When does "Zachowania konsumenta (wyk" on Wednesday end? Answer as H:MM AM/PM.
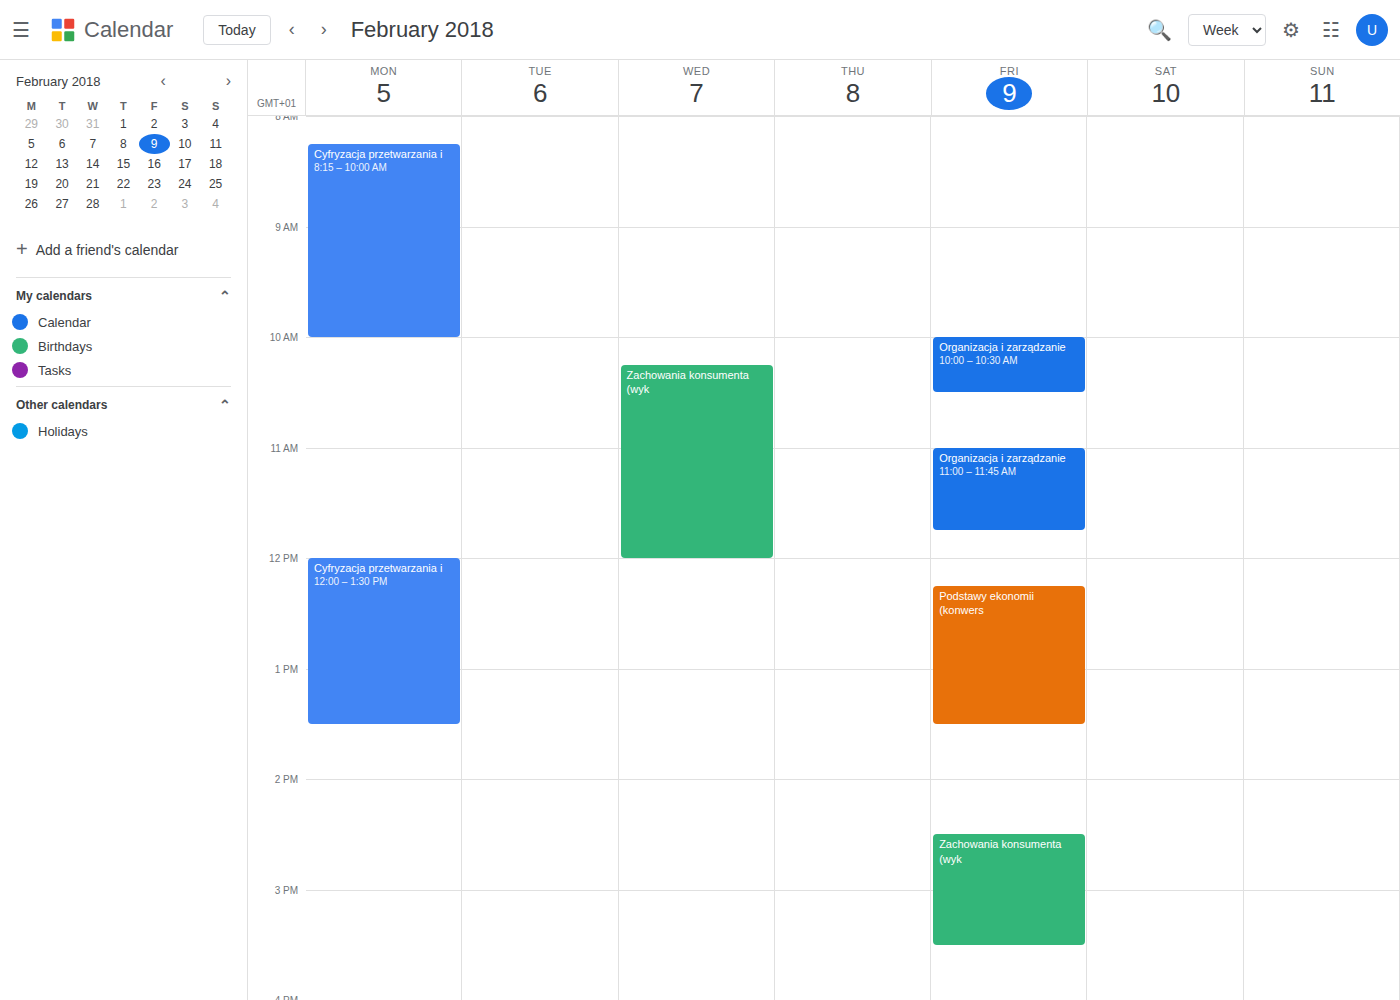
12:00 PM